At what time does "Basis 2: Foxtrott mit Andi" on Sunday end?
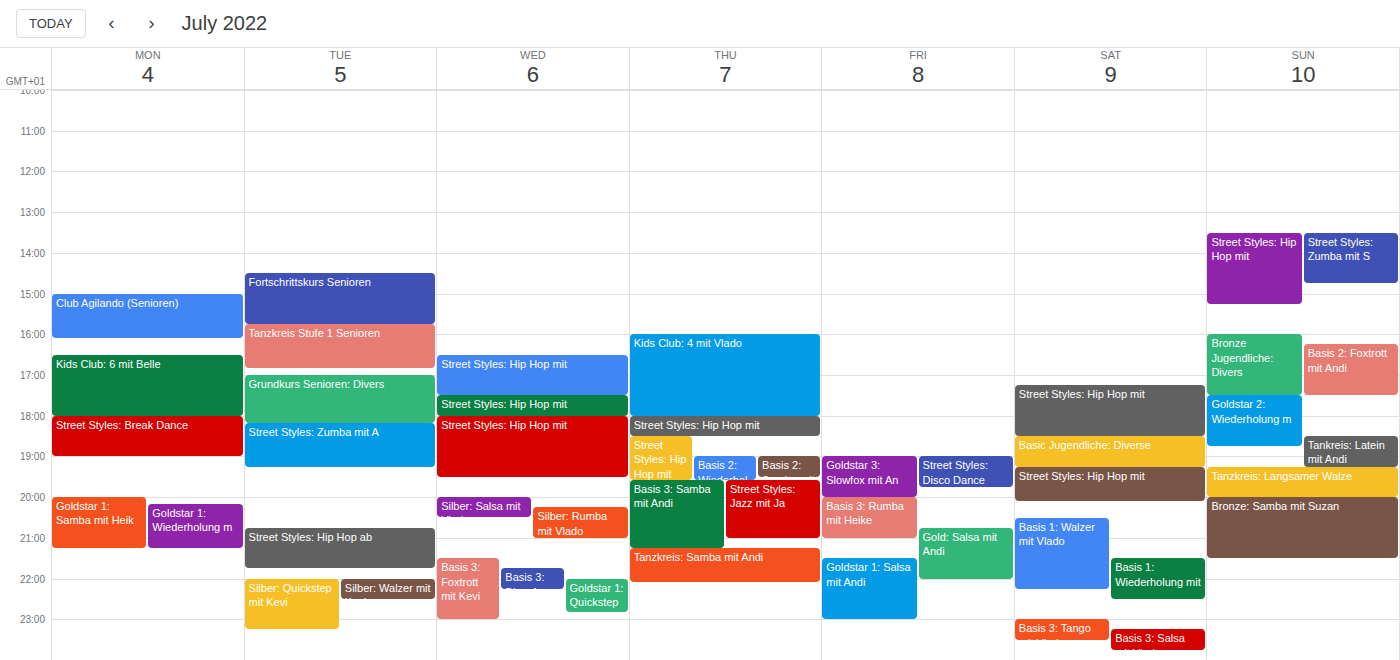
5:30 PM